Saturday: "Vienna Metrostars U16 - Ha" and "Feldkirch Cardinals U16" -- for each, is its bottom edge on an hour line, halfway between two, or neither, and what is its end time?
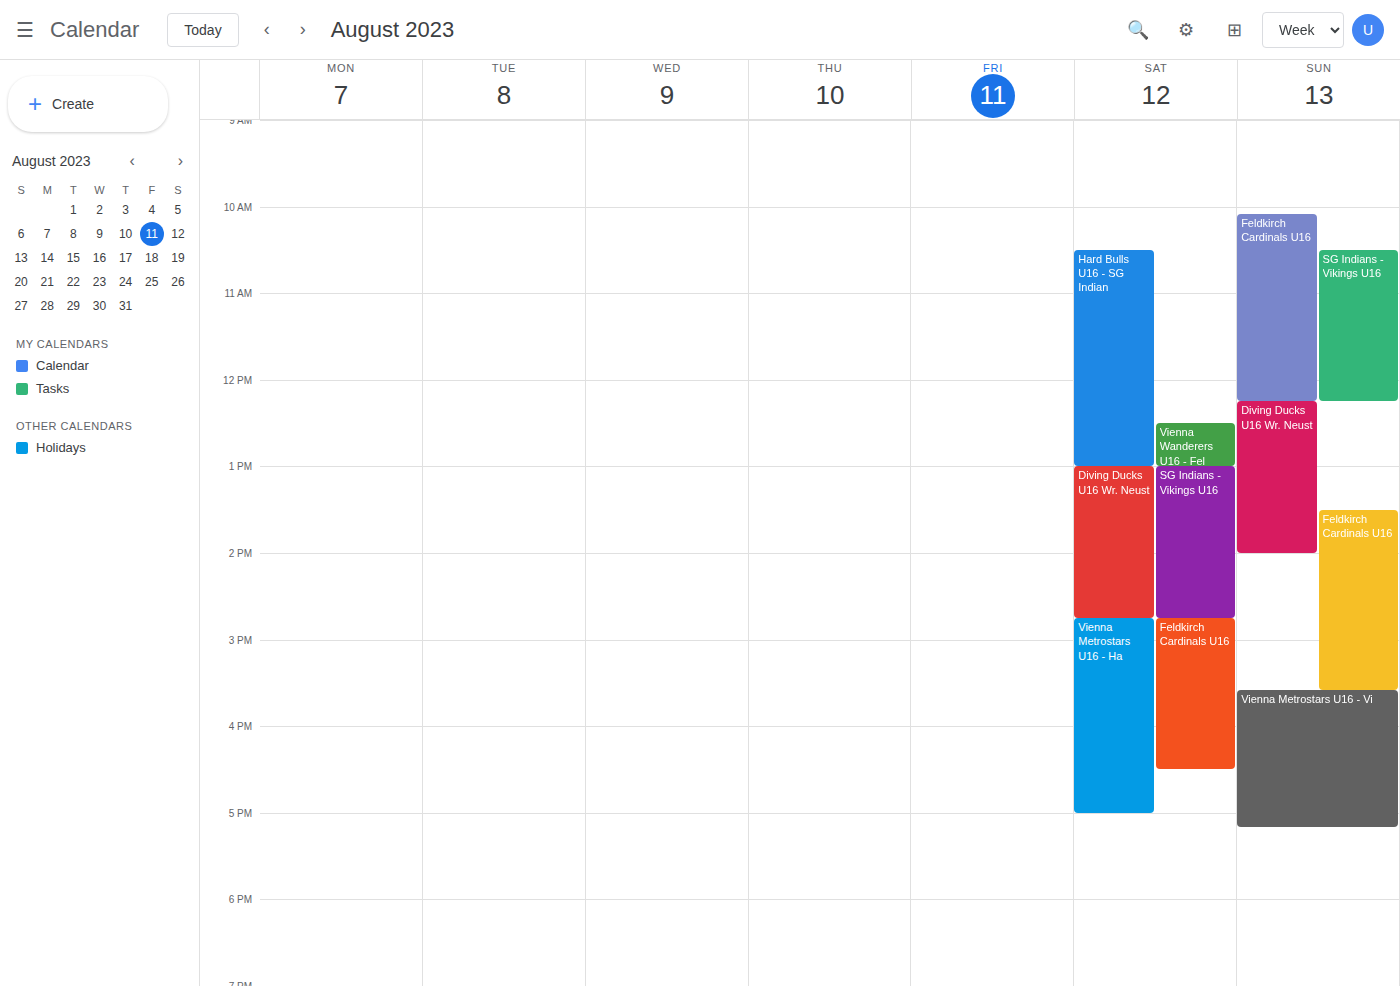
"Vienna Metrostars U16 - Ha": 5:00 PM, exactly on the 5 PM line. "Feldkirch Cardinals U16": 4:30 PM, halfway between the 4 PM and 5 PM lines.